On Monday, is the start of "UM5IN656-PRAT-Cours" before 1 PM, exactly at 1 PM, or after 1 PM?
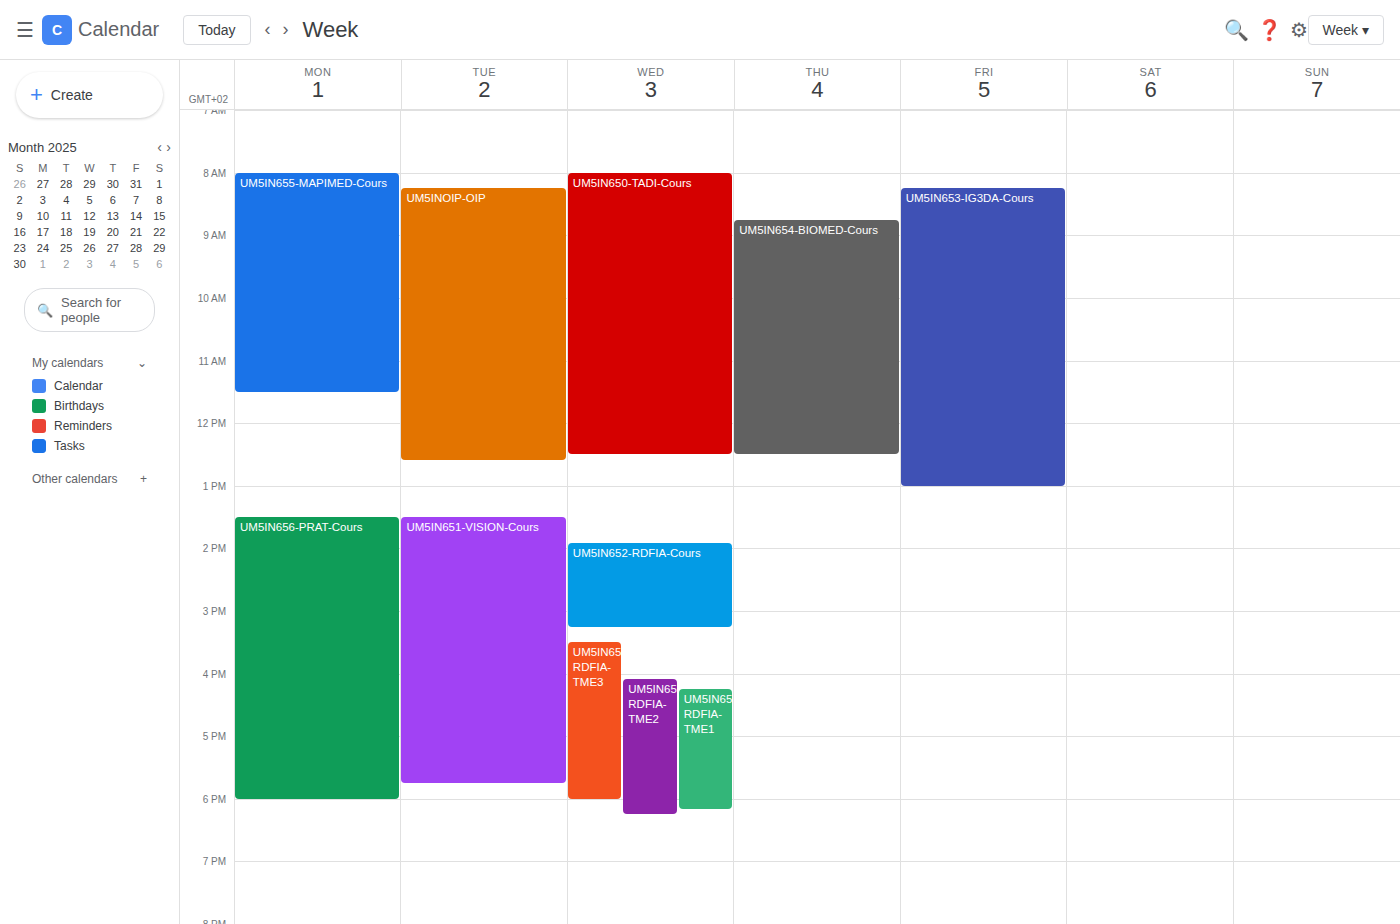
1:30 PM -- after 1 PM, 30 minutes below the 1 PM line.